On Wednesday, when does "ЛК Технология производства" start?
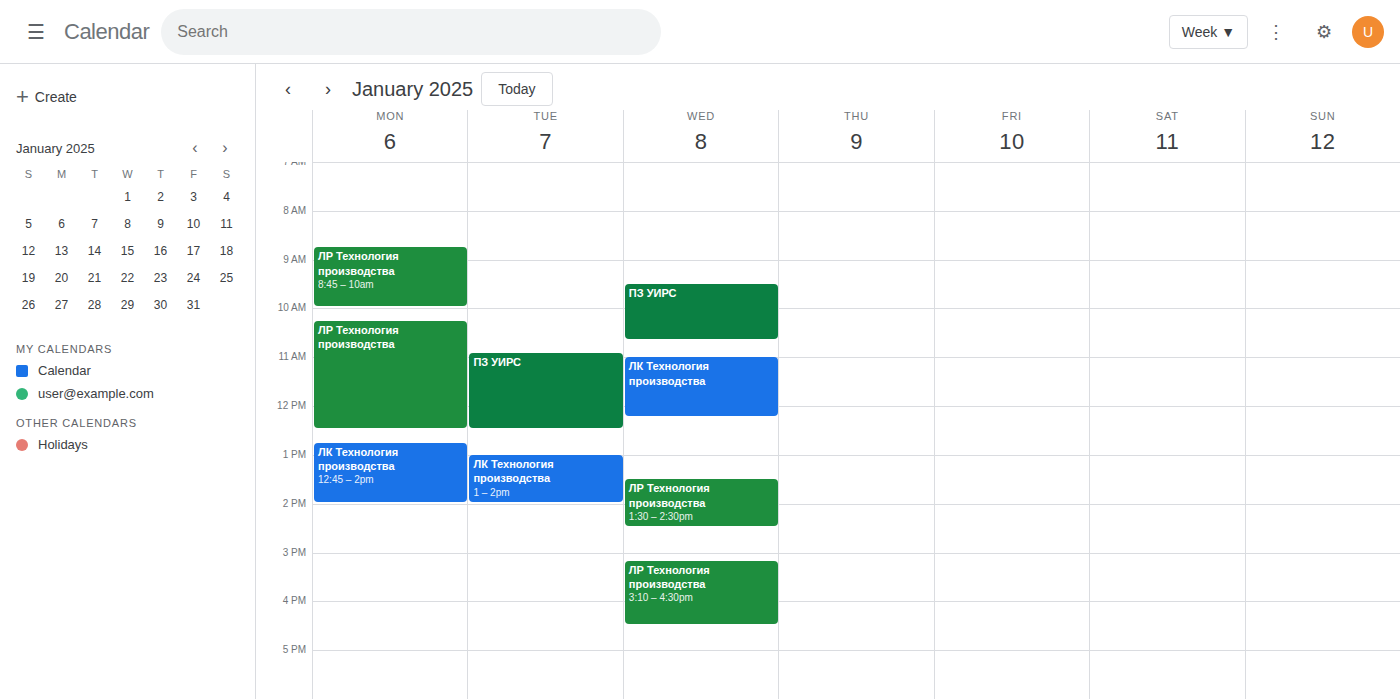
11:00 AM